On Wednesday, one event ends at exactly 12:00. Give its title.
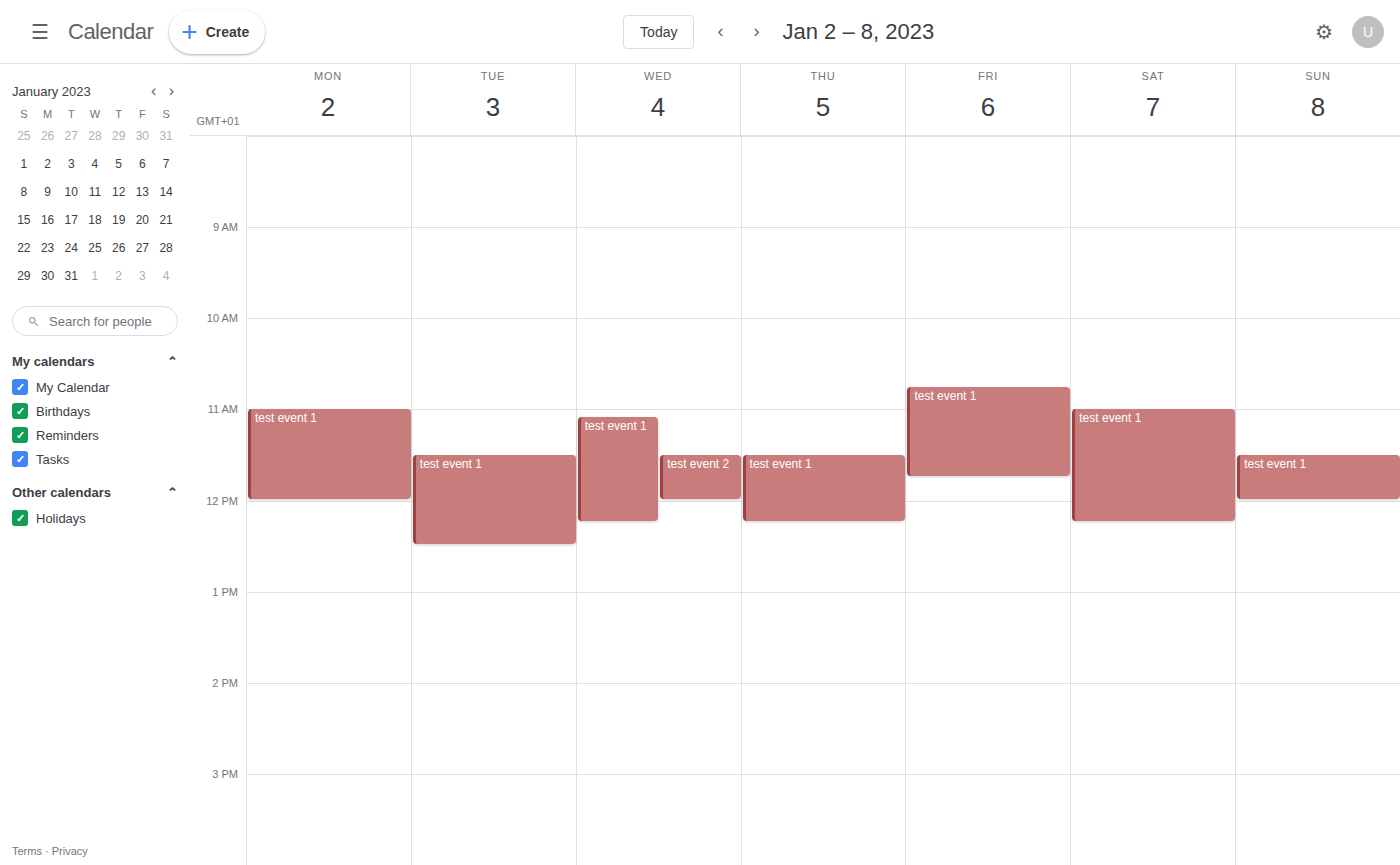
"test event 2"